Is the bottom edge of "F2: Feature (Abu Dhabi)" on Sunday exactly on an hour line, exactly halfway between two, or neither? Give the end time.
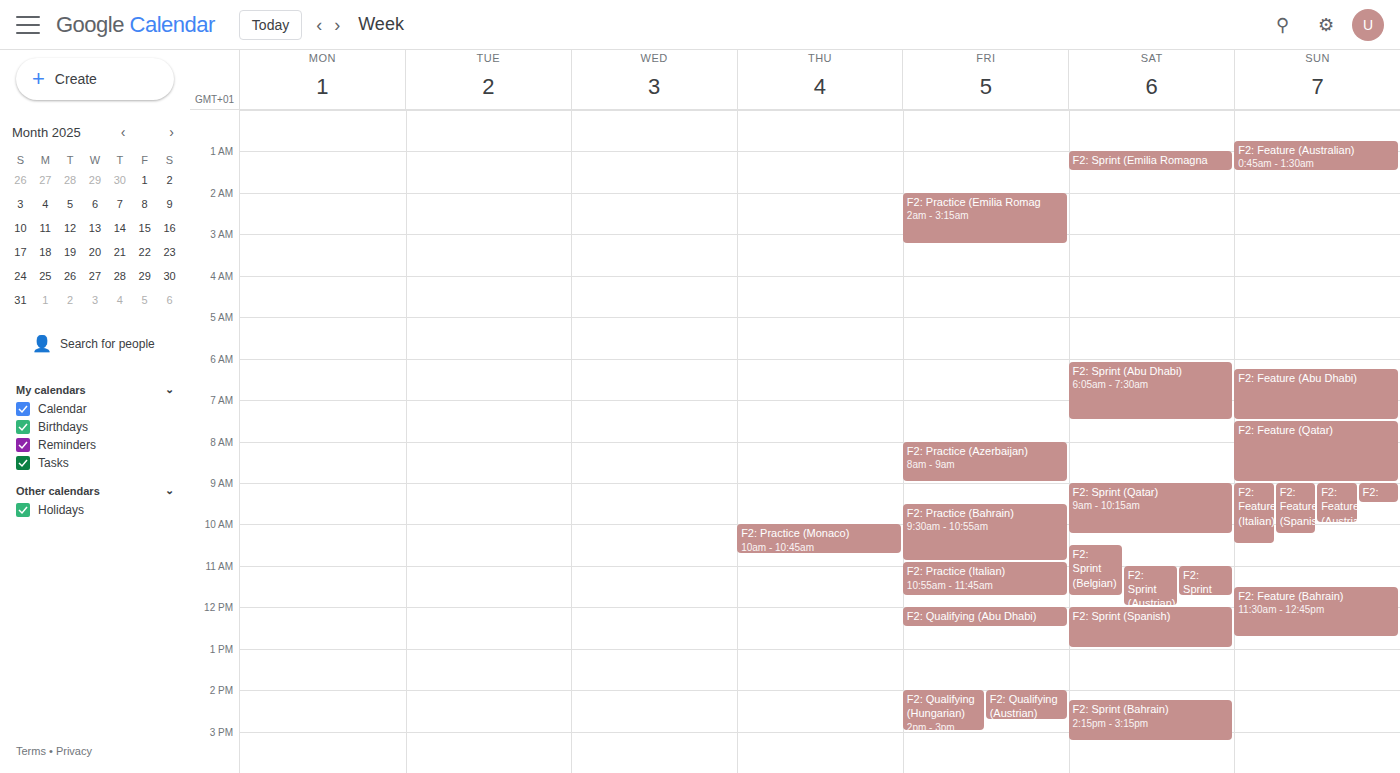
7:30 AM -- halfway between the 7 AM and 8 AM lines.